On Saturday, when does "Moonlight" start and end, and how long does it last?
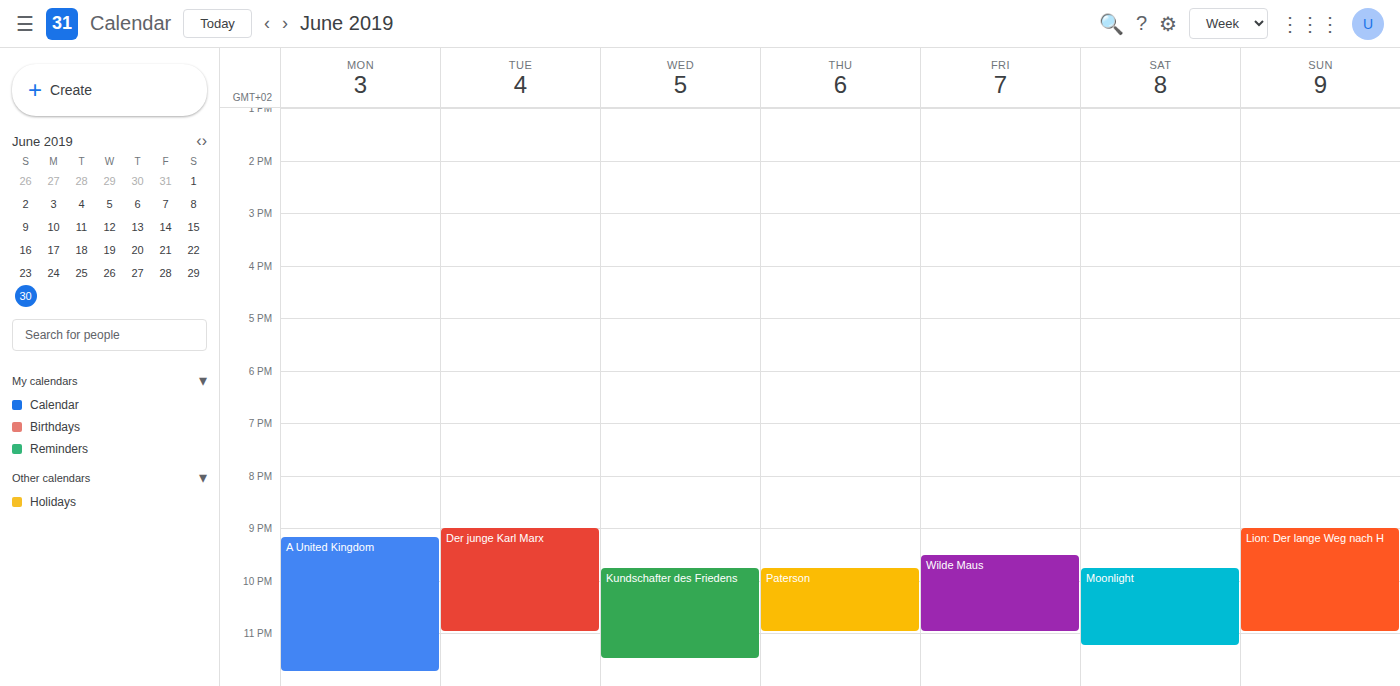
9:45 PM to 11:15 PM, 1 hour 30 minutes